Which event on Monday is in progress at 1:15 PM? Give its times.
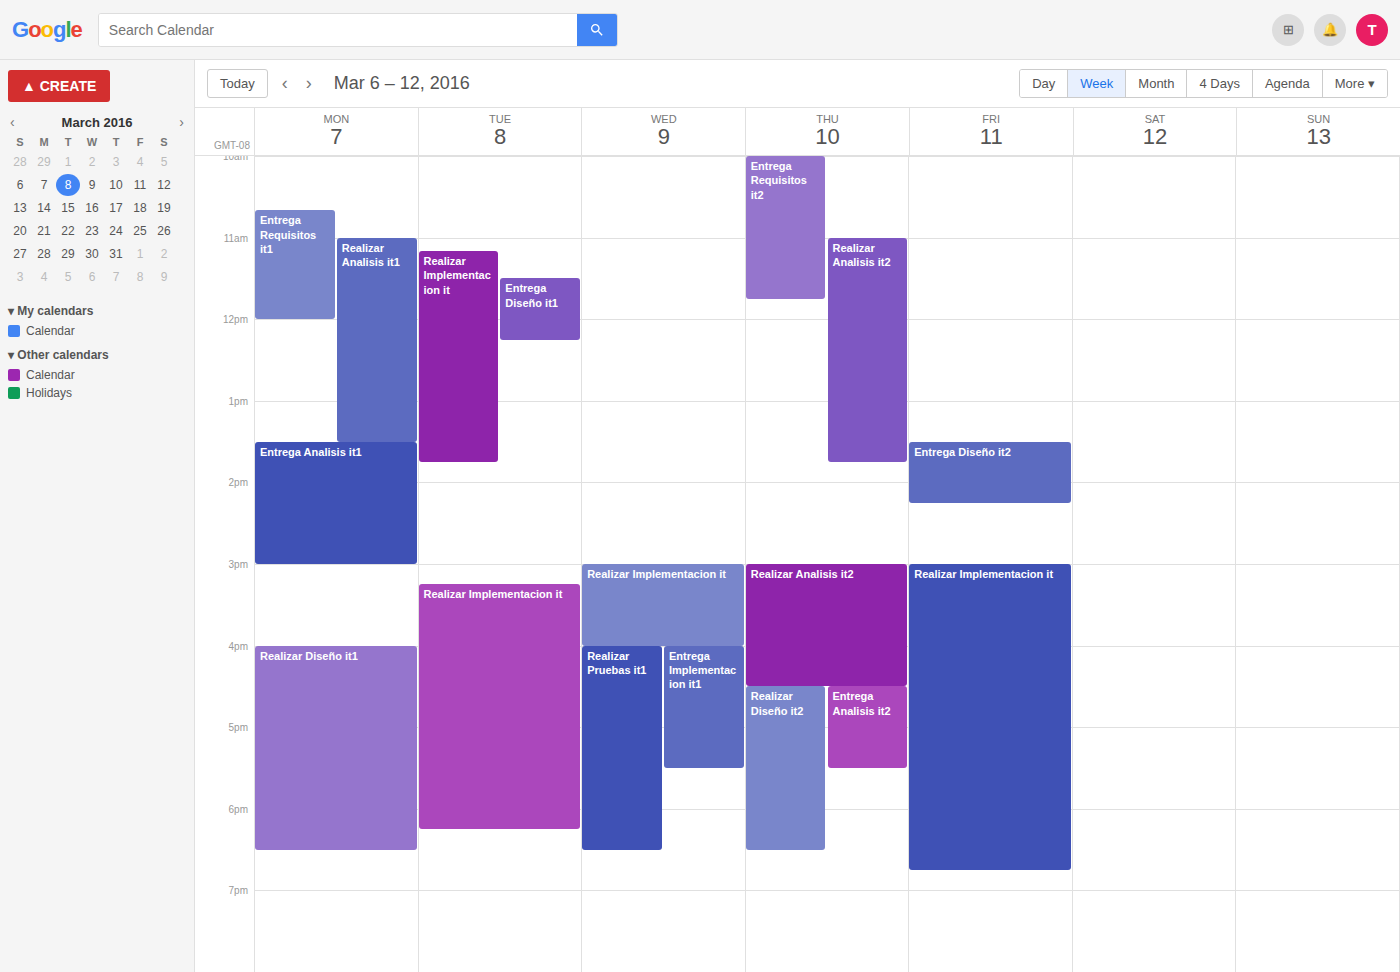
"Realizar Analisis it1", 11:00 AM to 1:30 PM